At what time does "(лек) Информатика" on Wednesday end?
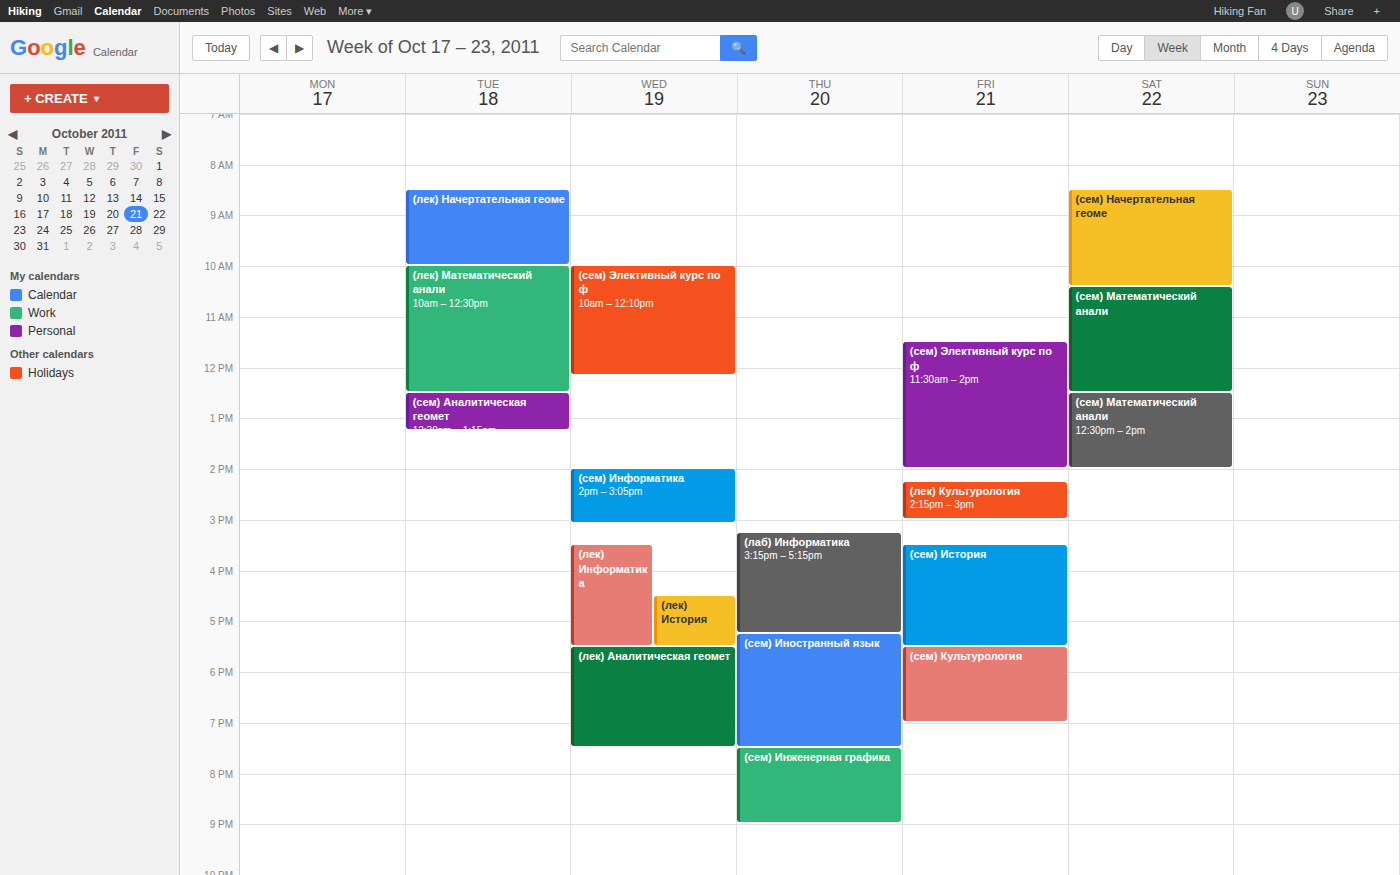
5:30 PM